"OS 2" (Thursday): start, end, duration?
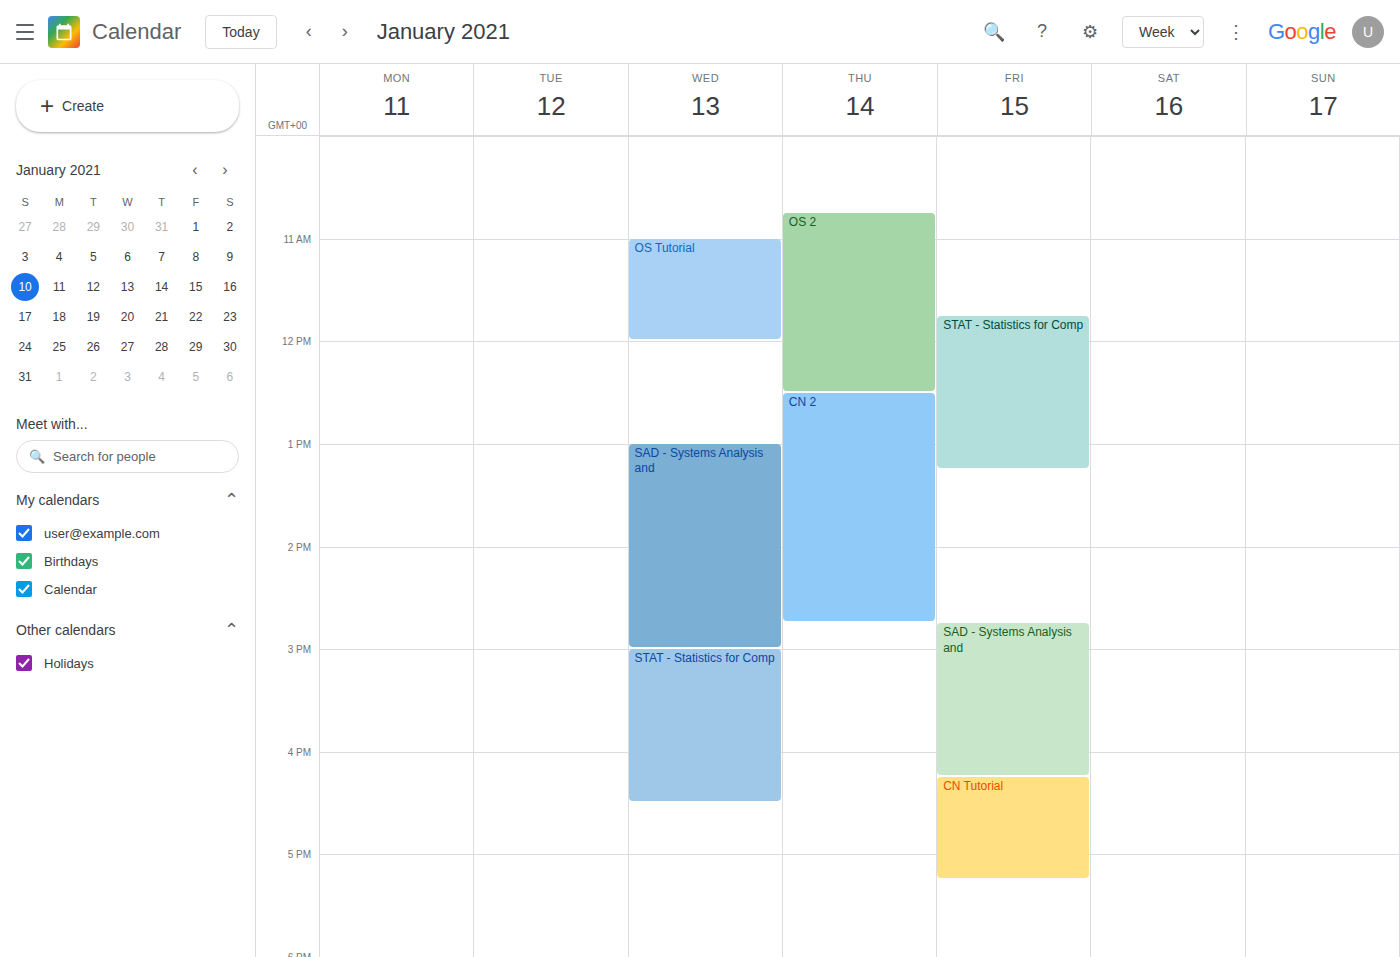
10:45 AM to 12:30 PM, 1 hour 45 minutes